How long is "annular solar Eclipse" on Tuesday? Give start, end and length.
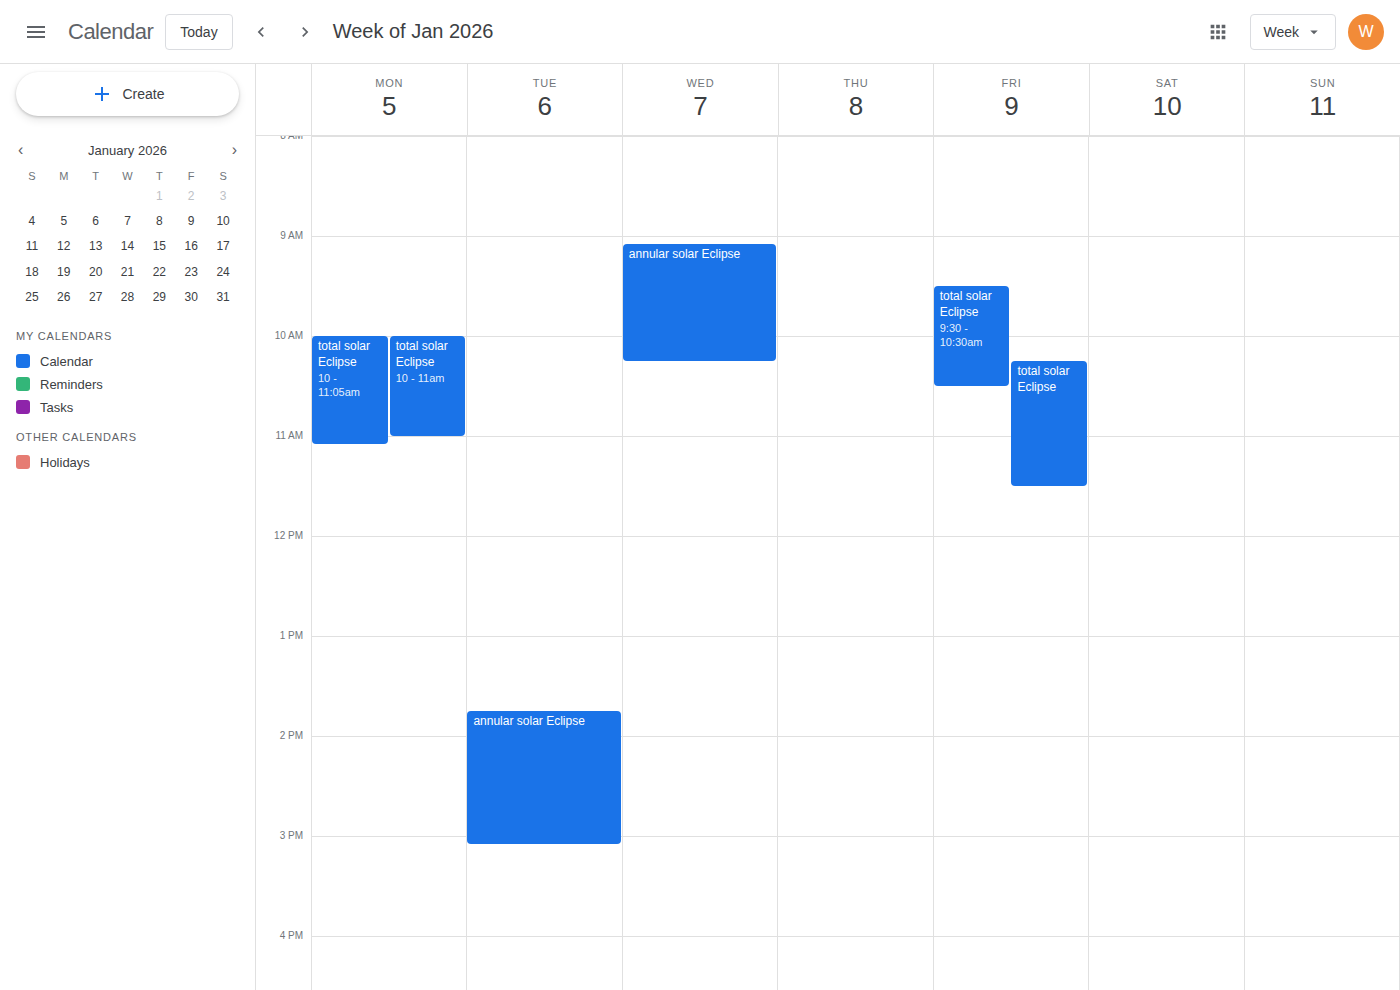
1:45 PM to 3:05 PM, 1 hour 20 minutes